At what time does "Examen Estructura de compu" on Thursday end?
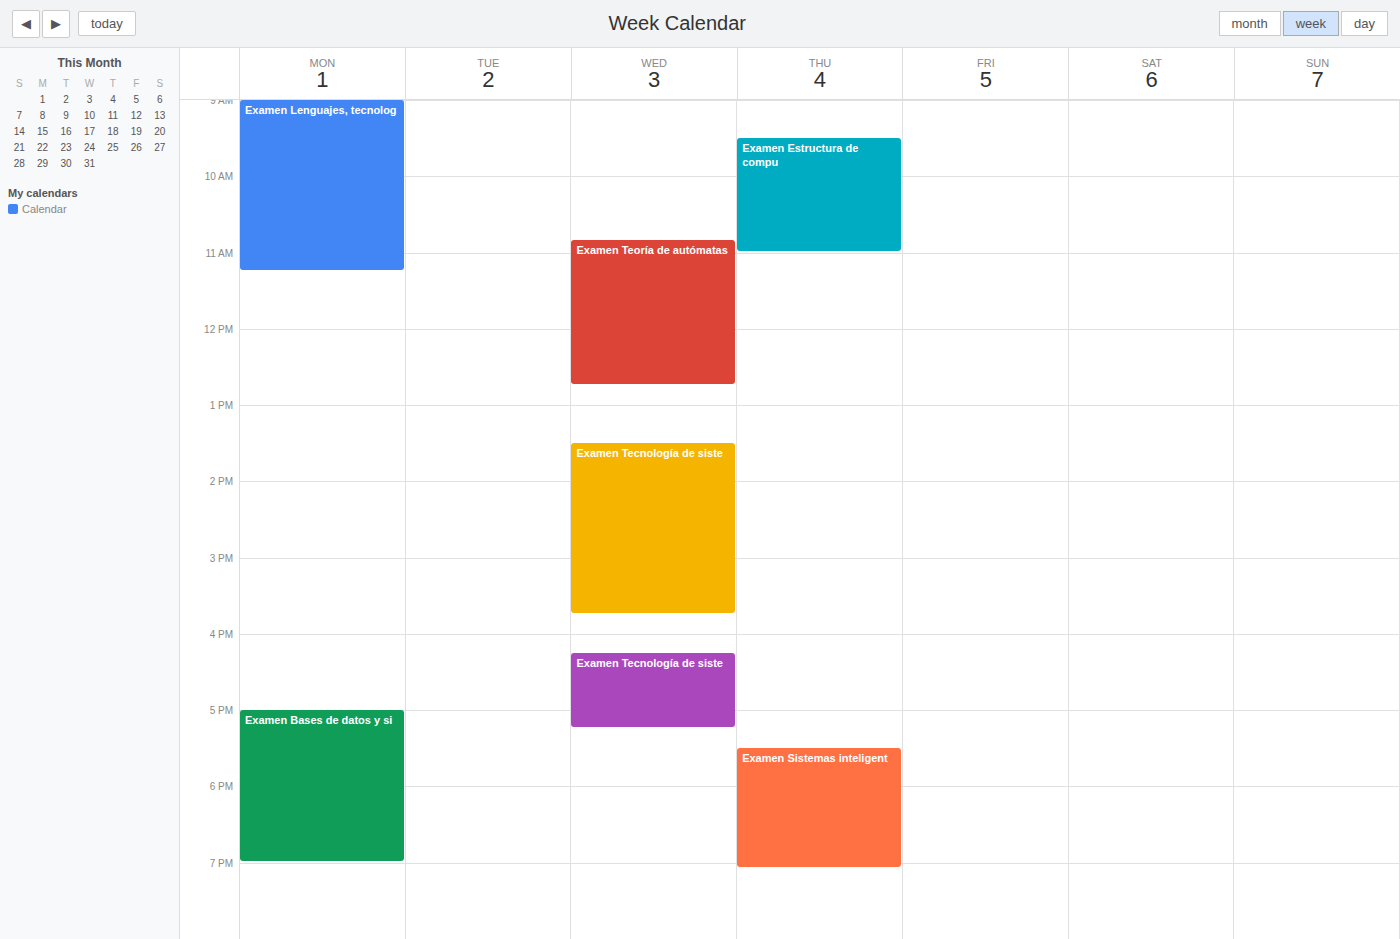
11:00 AM